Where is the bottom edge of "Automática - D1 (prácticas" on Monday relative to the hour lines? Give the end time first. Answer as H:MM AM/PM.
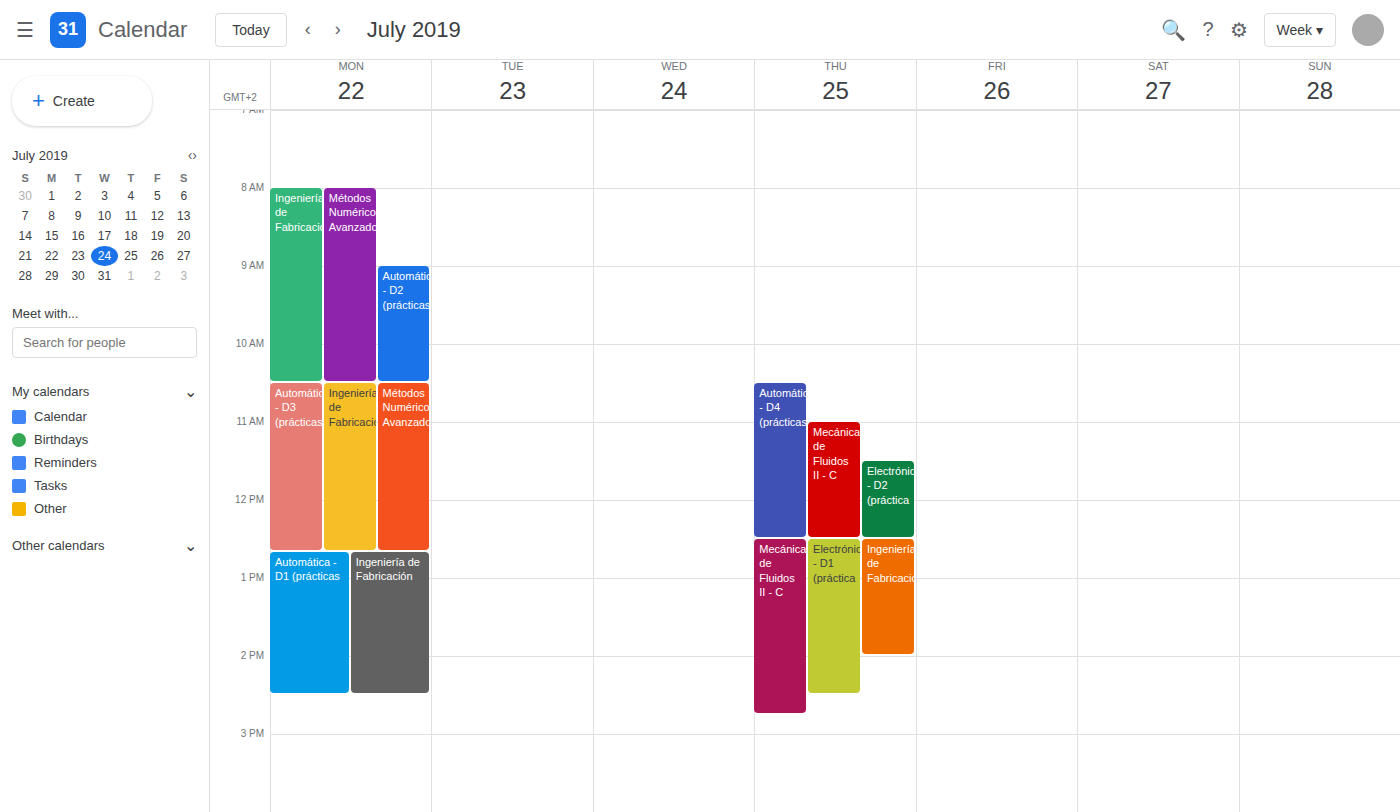
2:30 PM -- halfway between the 2 PM and 3 PM lines.